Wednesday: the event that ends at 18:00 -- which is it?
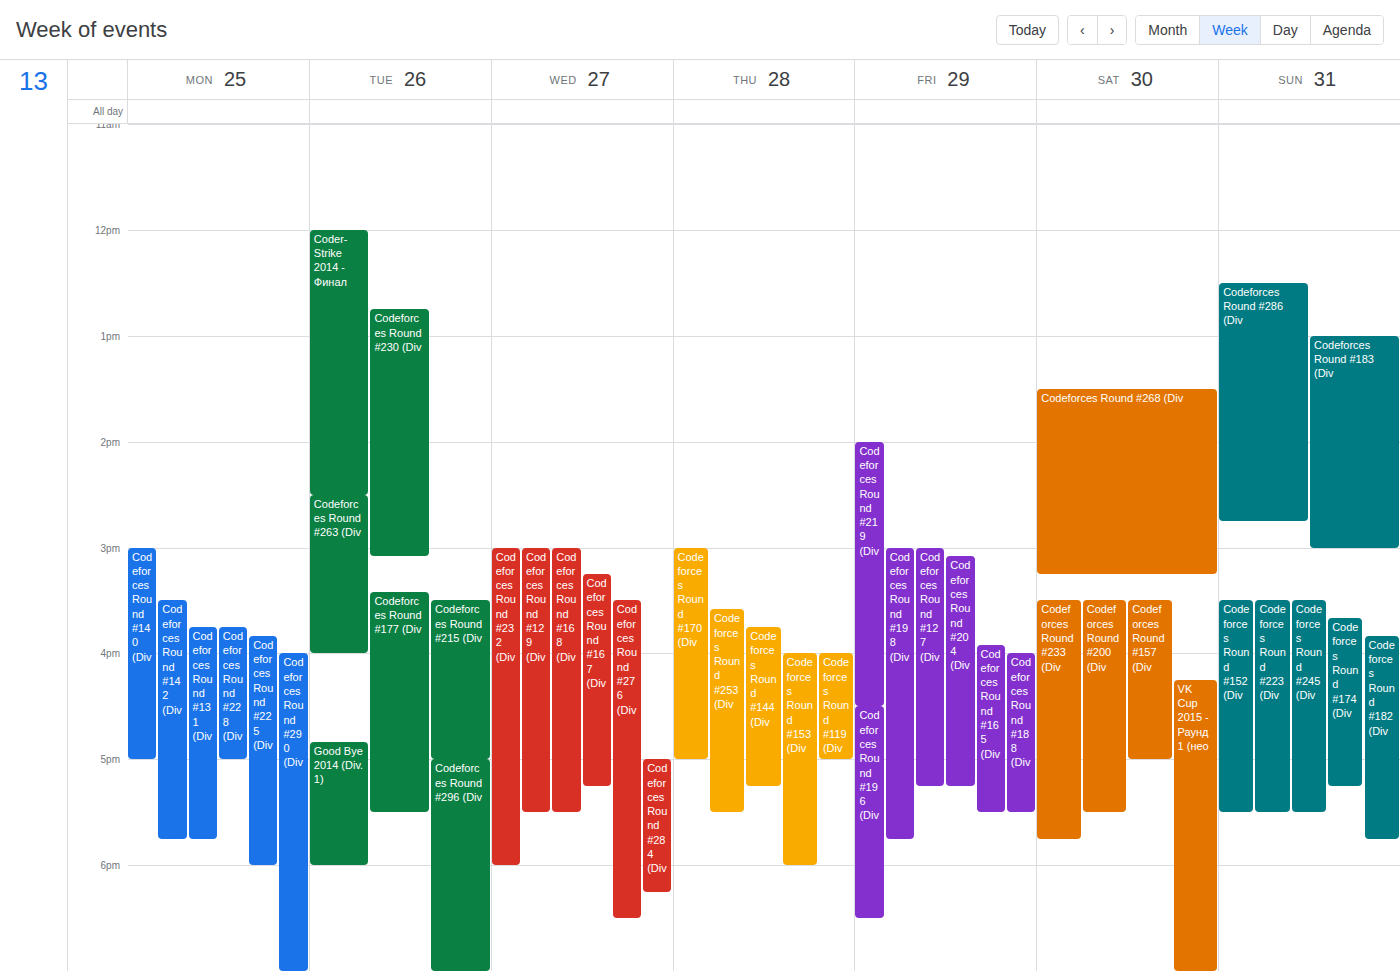
"Codeforces Round #232 (Div"